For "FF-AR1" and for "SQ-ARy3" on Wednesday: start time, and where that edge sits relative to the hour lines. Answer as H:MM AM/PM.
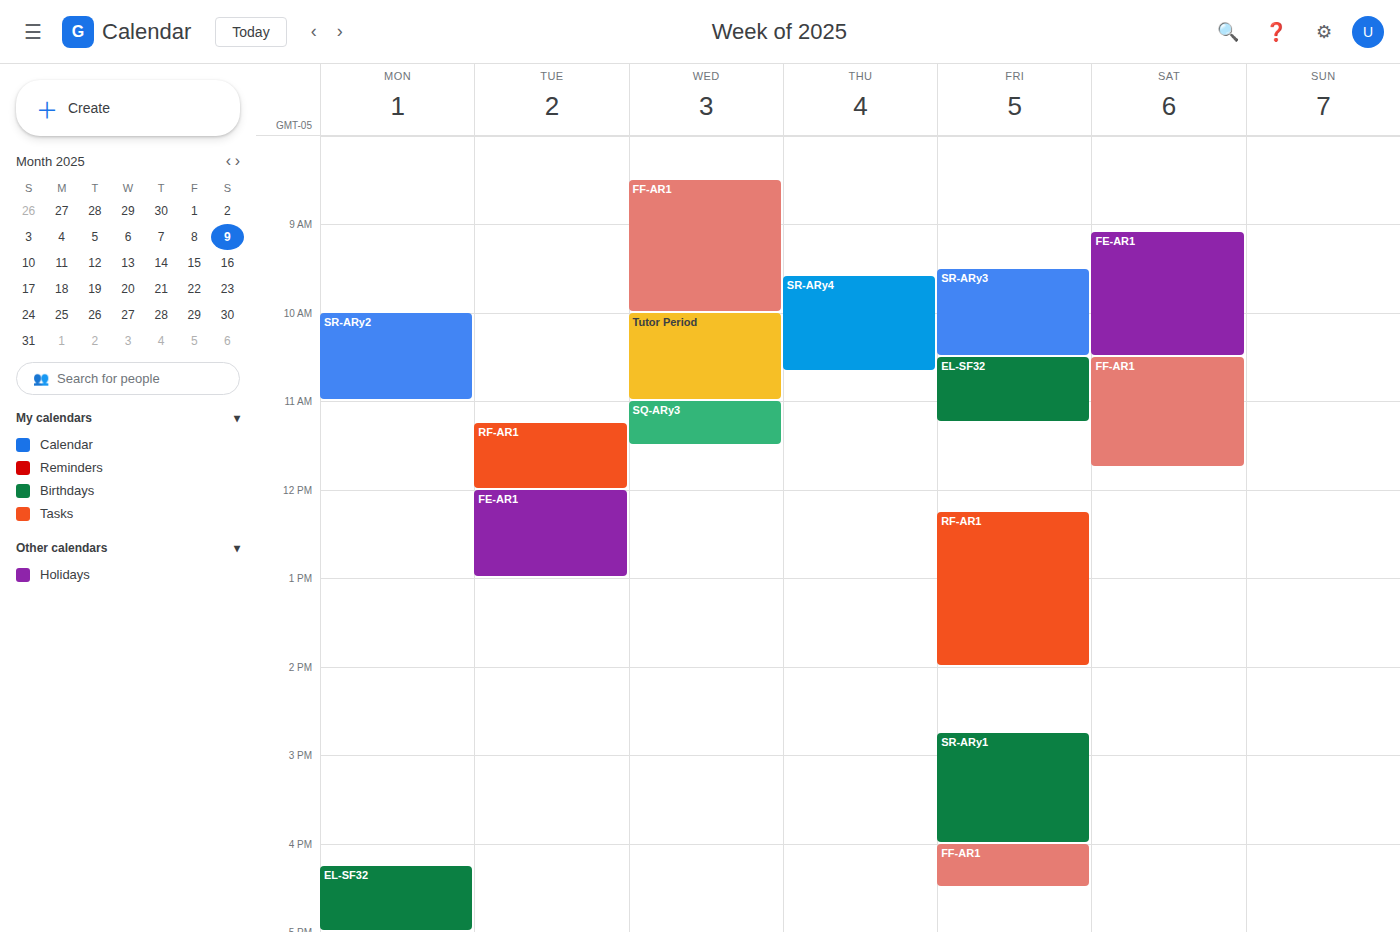
"FF-AR1": 8:30 AM, halfway between the 8 AM and 9 AM lines. "SQ-ARy3": 11:00 AM, exactly on the 11 AM line.